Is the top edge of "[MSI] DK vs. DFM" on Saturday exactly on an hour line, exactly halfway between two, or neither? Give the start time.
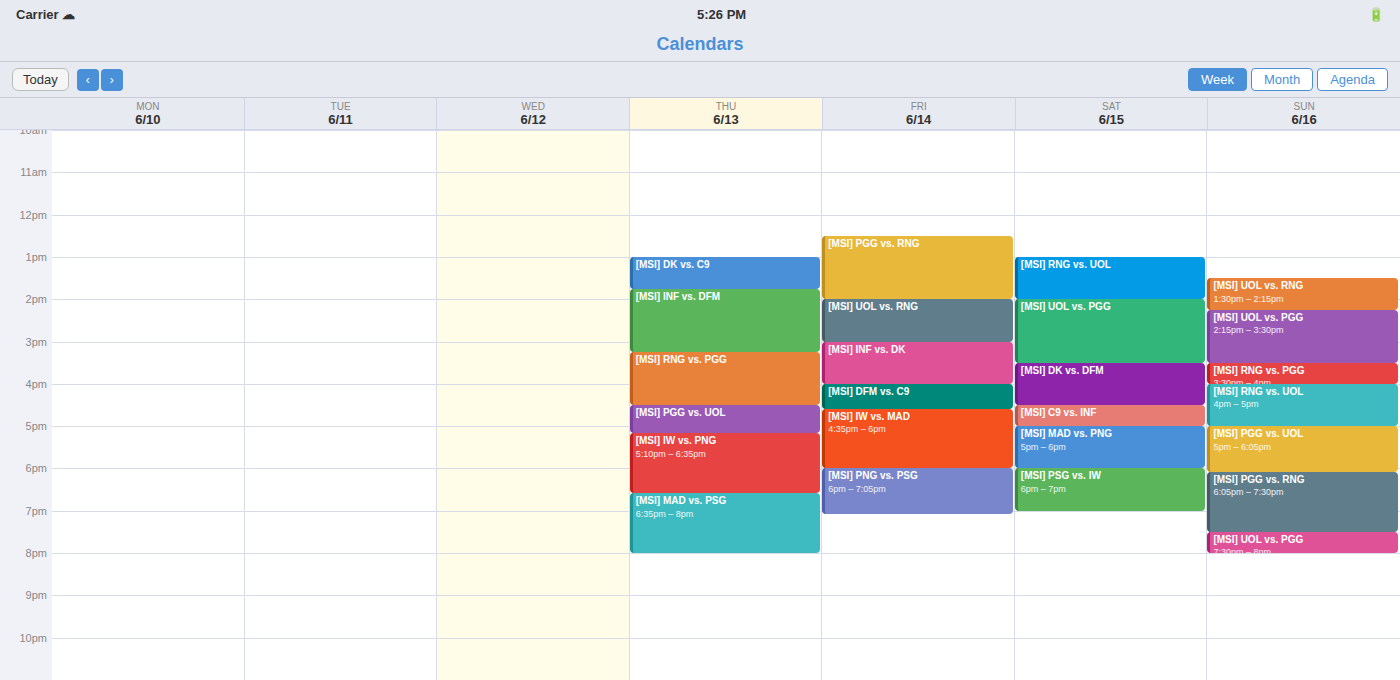
3:30 PM -- halfway between the 3 PM and 4 PM lines.